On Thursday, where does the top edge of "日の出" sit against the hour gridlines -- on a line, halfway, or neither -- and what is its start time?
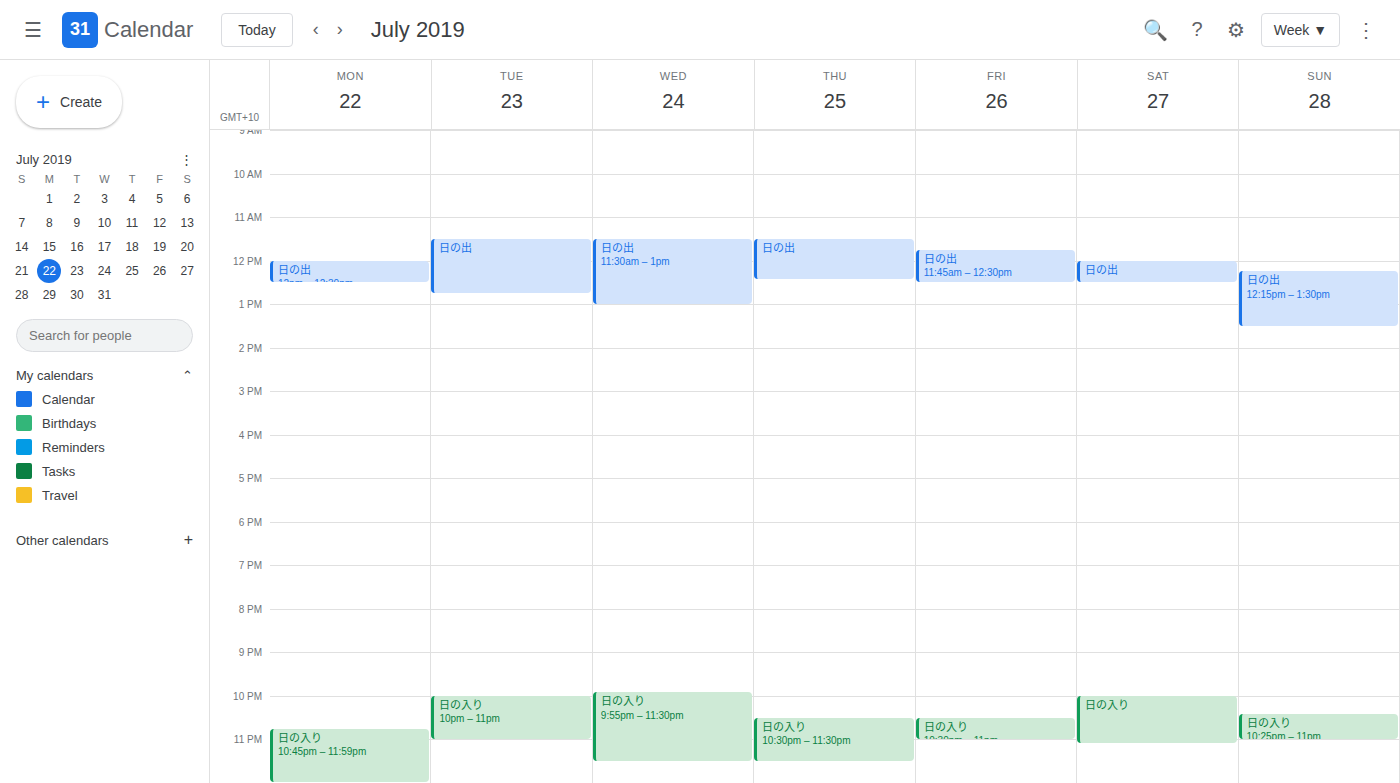
11:30 AM -- halfway between the 11 AM and 12 PM lines.